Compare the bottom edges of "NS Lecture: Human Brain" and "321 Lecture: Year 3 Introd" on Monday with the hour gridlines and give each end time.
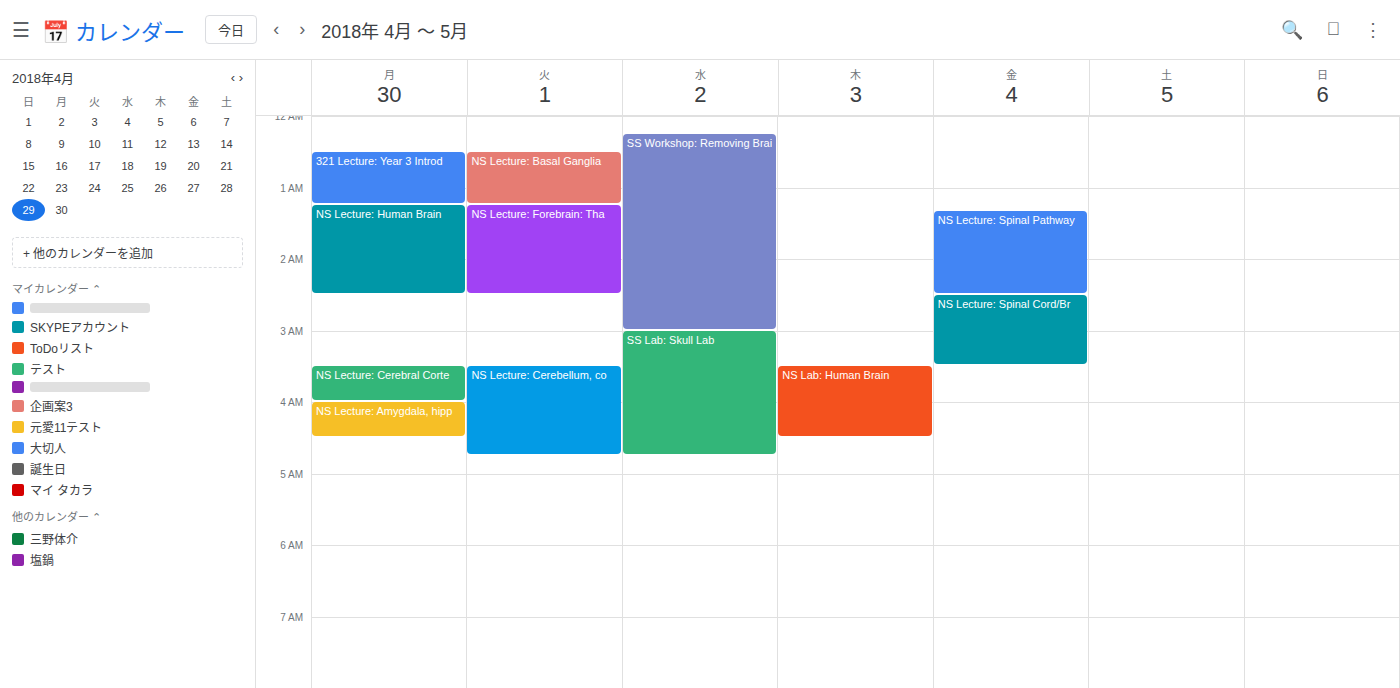
"NS Lecture: Human Brain": 02:30, halfway between the 02:00 and 03:00 lines. "321 Lecture: Year 3 Introd": 01:15, neither: a quarter of the way from the 01:00 line to the 02:00 line.